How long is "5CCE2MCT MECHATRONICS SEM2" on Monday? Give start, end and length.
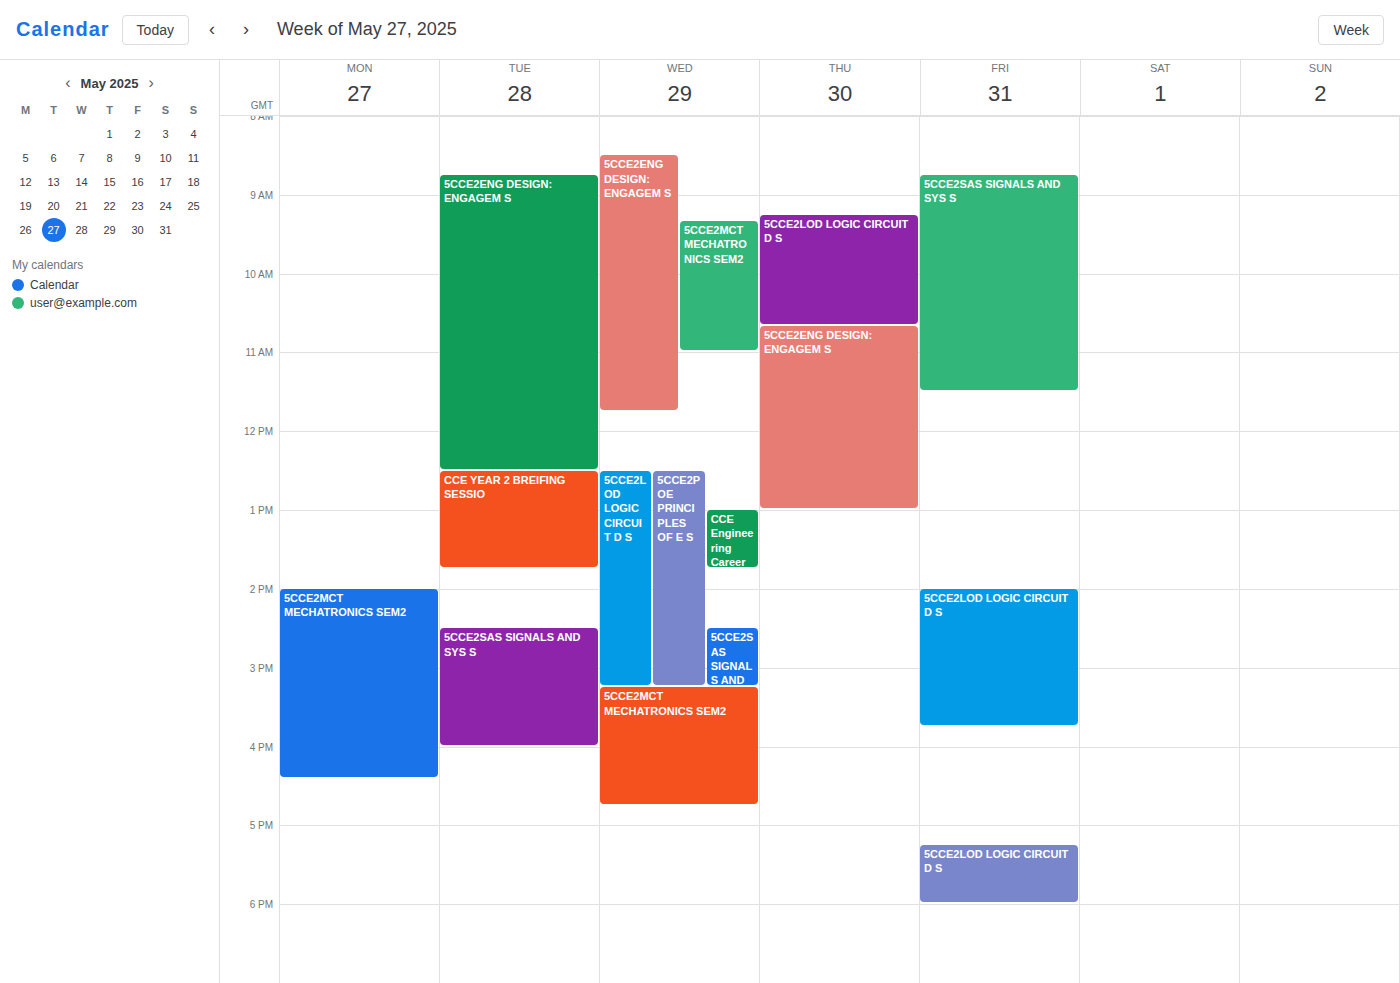
2:00 PM to 4:25 PM, 2 hours 25 minutes